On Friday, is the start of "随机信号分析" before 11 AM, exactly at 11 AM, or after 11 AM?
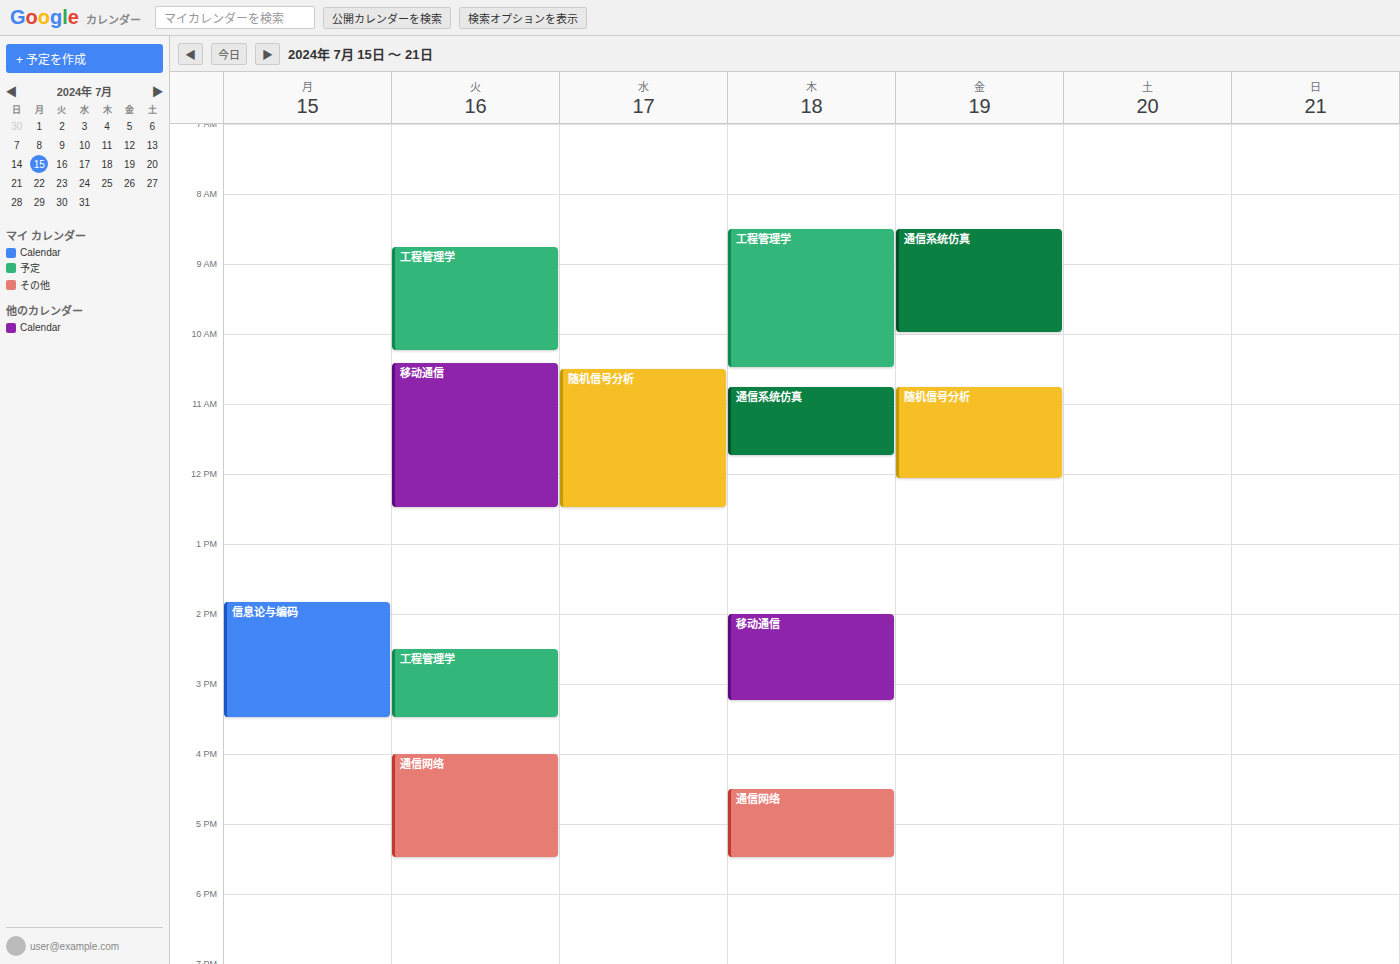
10:45 AM -- before 11 AM, 15 minutes above the 11 AM line.